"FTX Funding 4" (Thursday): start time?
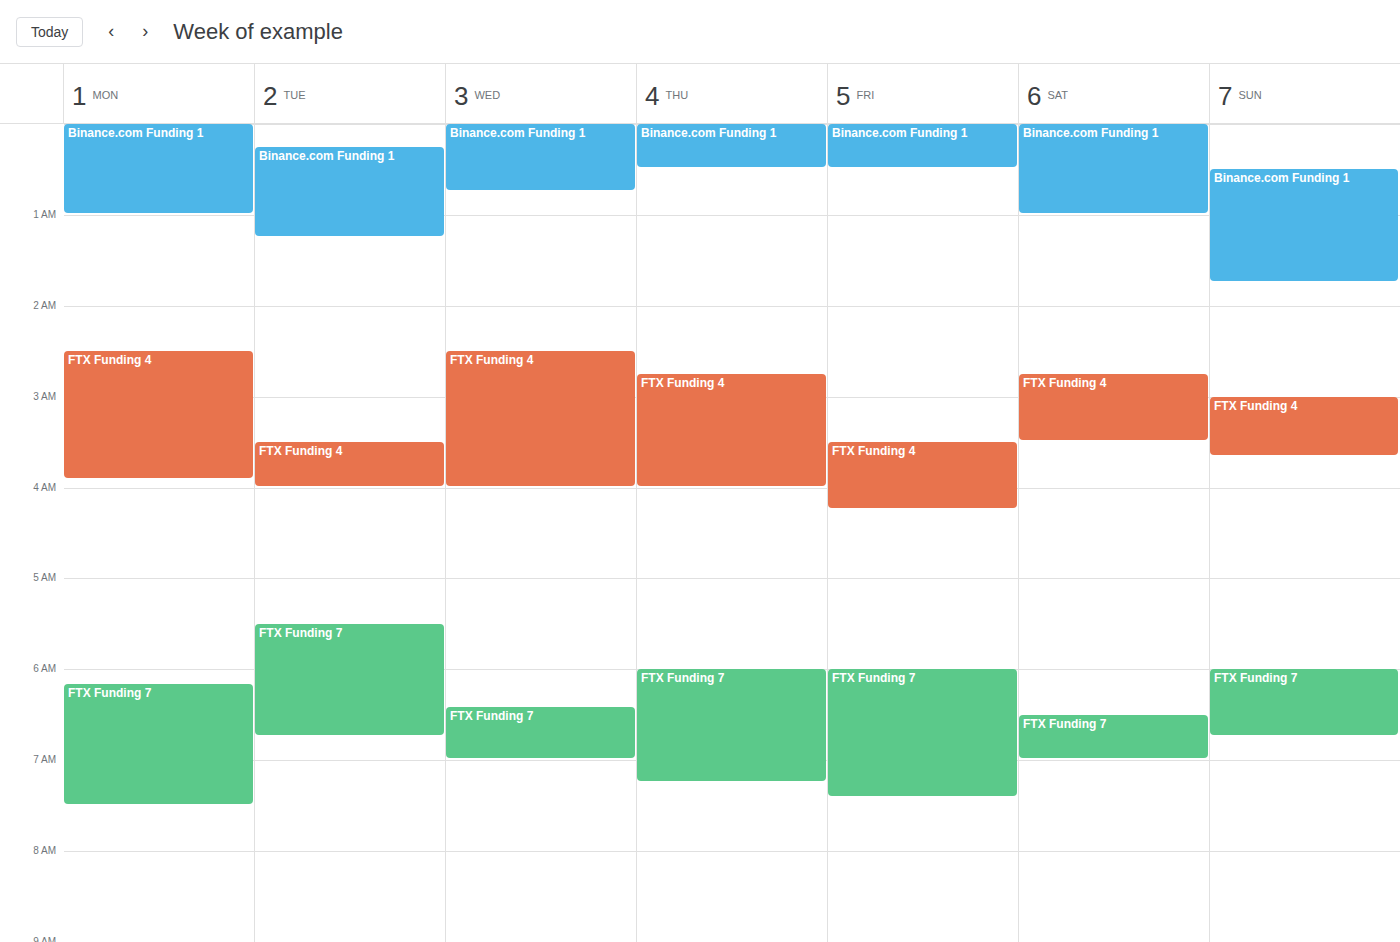
02:45